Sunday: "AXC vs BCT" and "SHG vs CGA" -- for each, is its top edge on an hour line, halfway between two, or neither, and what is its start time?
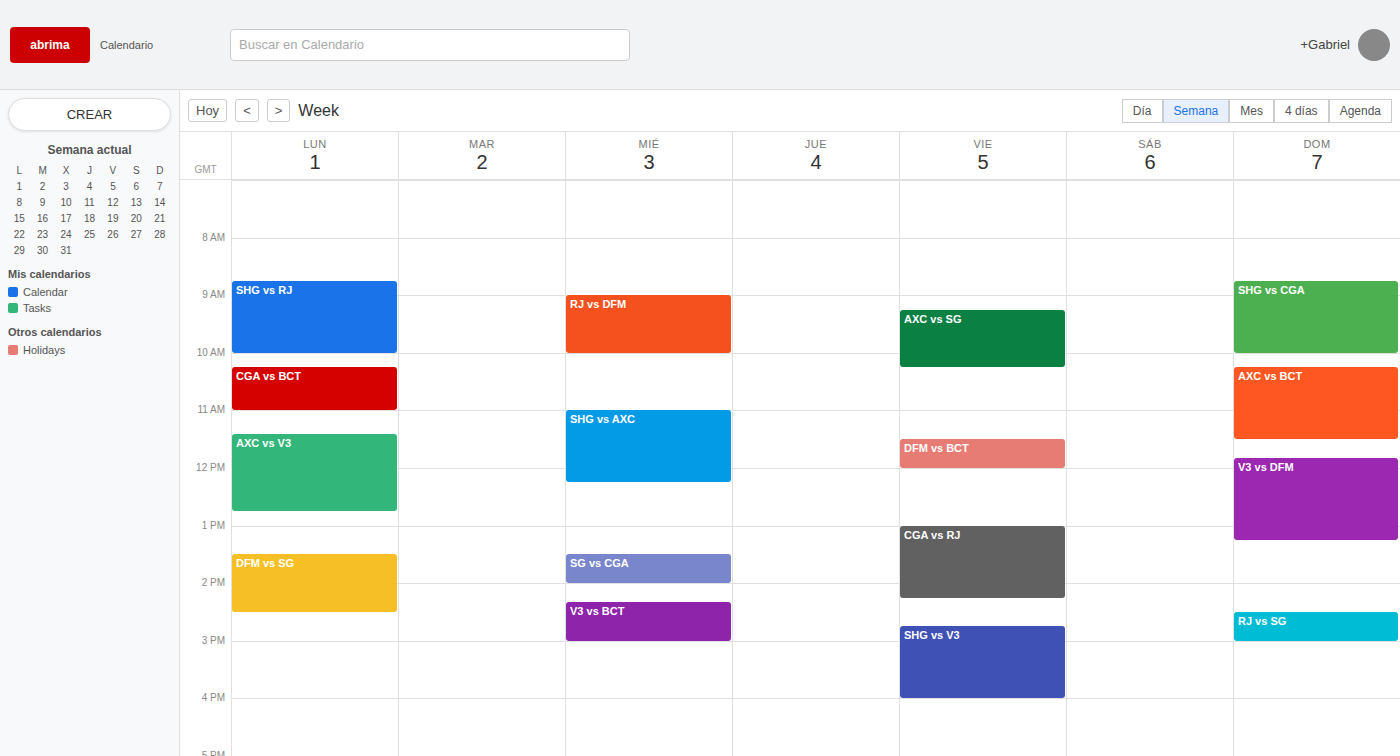
"AXC vs BCT": 10:15 AM, neither: a quarter of the way from the 10 AM line to the 11 AM line. "SHG vs CGA": 8:45 AM, neither: three quarters of the way from the 8 AM line to the 9 AM line.